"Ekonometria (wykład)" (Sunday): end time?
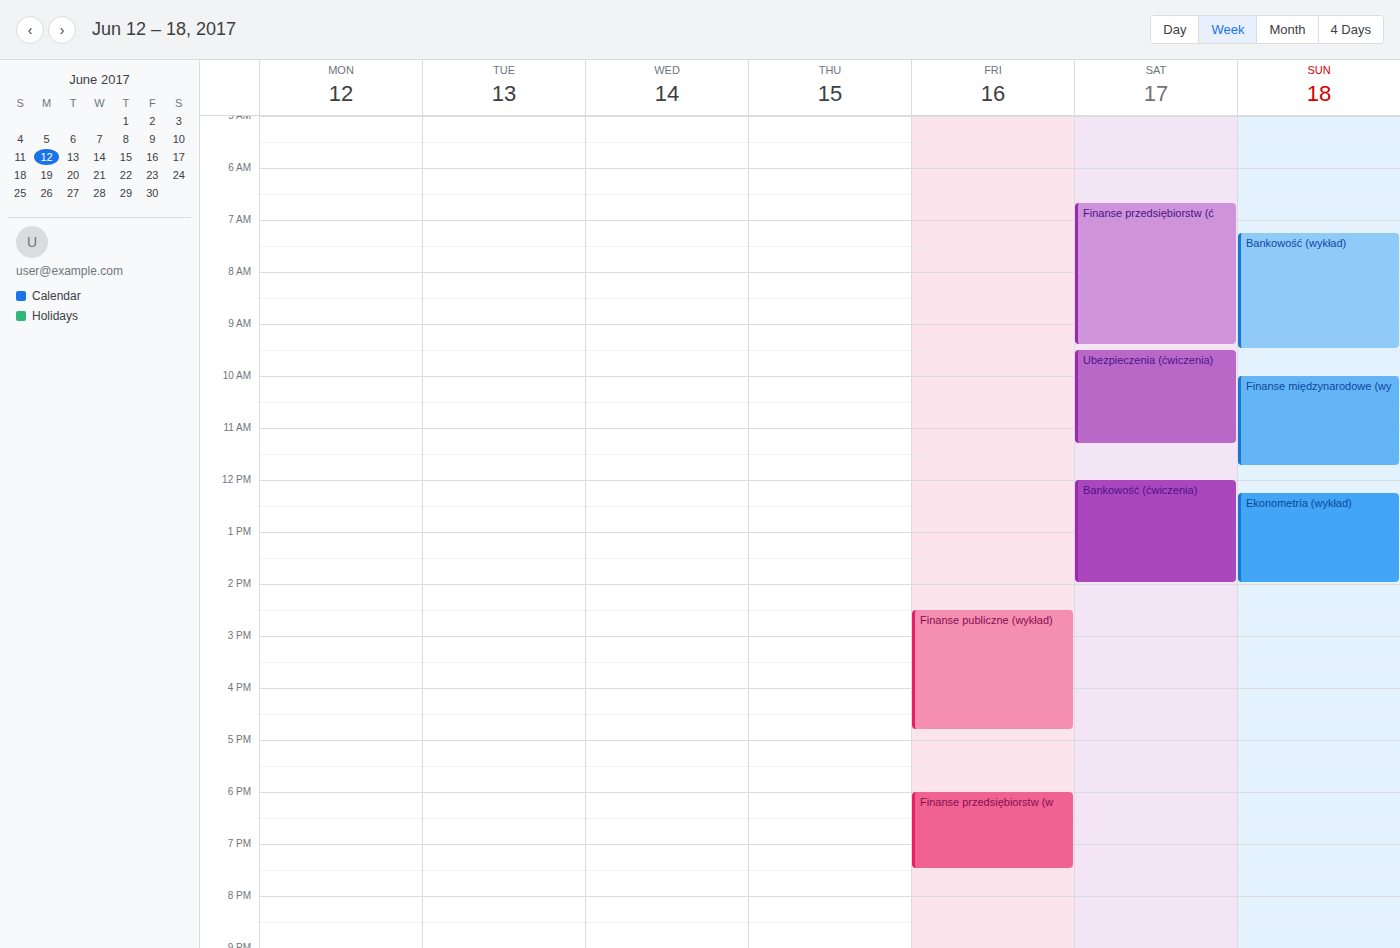
2:00 PM